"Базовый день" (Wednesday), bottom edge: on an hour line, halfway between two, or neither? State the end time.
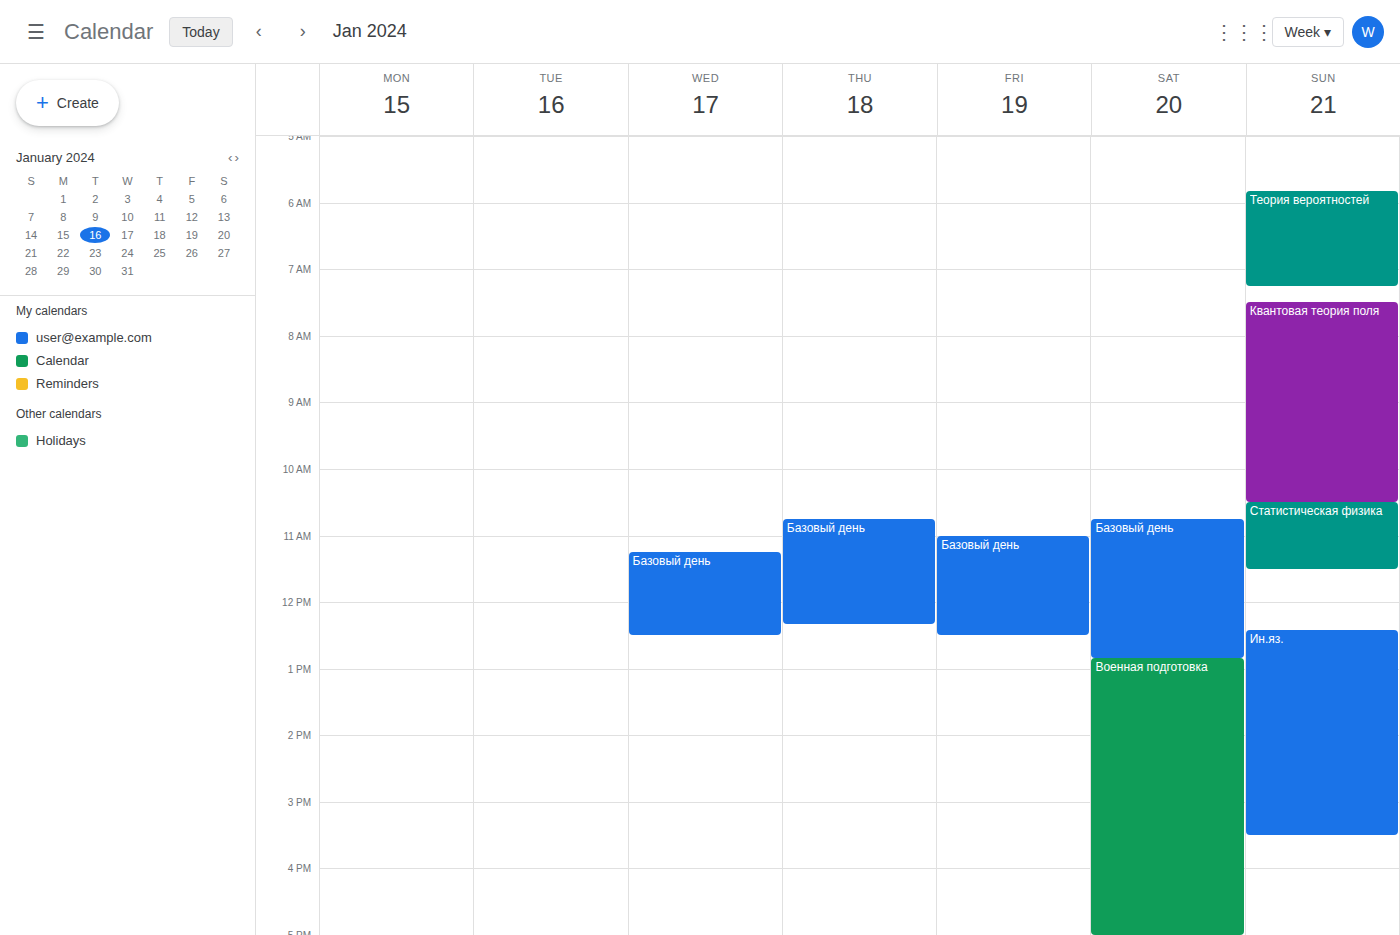
12:30 PM -- halfway between the 12 PM and 1 PM lines.